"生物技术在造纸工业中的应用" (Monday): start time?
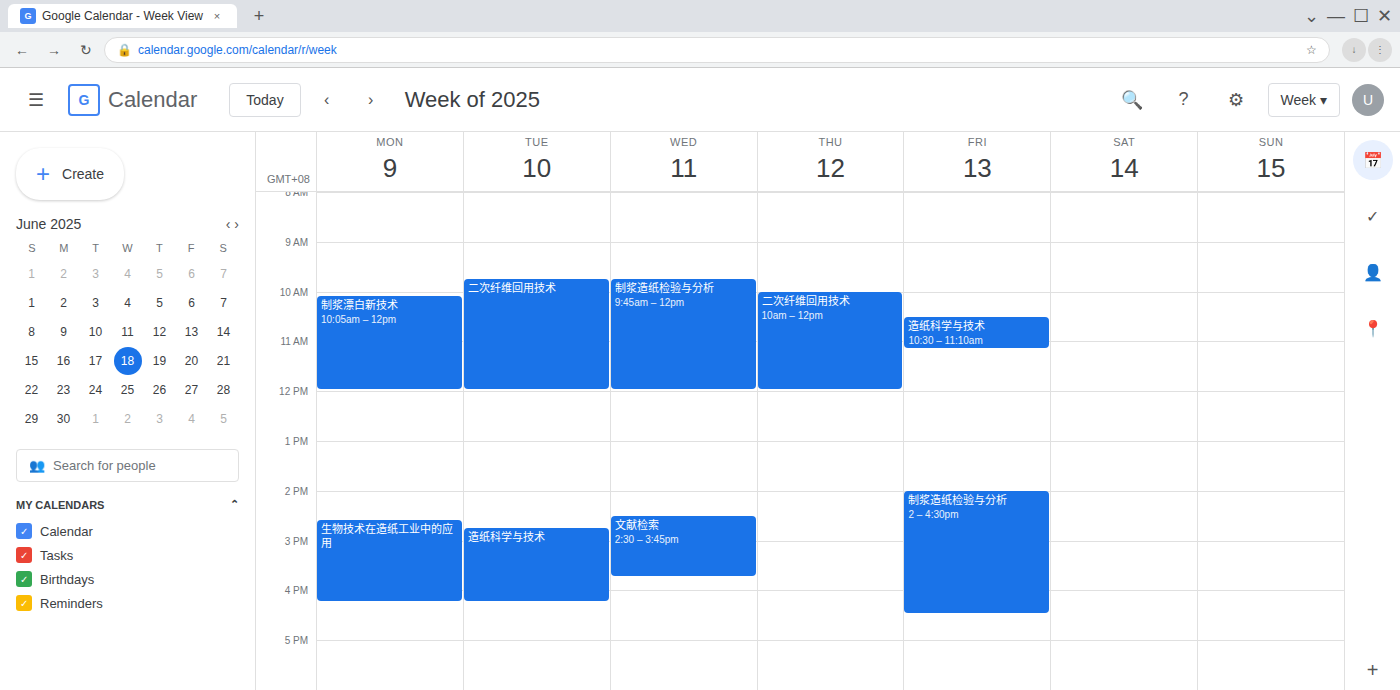
2:35 PM